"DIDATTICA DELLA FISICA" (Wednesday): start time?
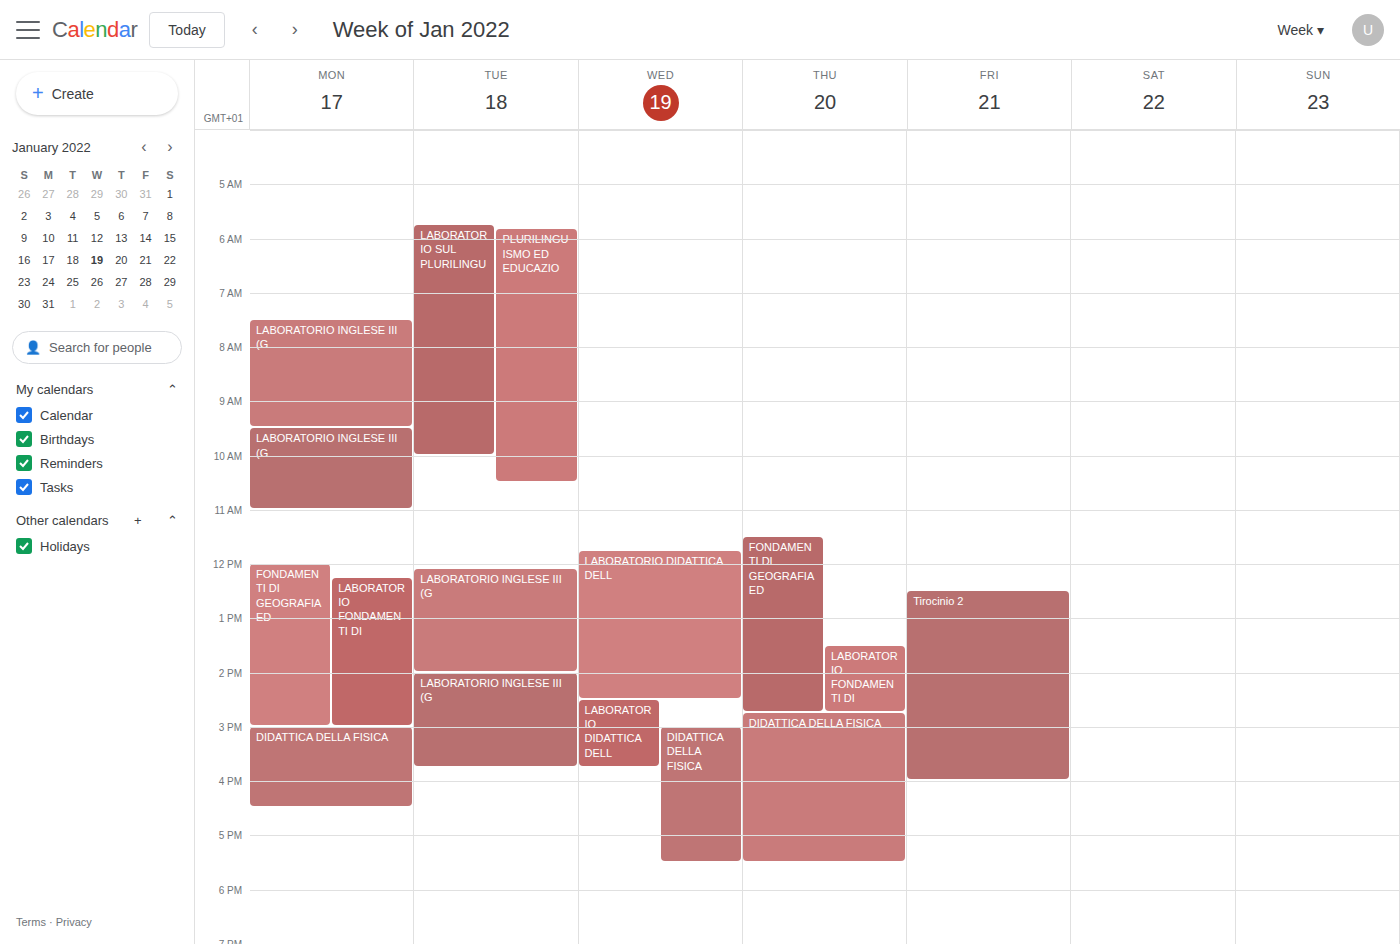
3:00 PM